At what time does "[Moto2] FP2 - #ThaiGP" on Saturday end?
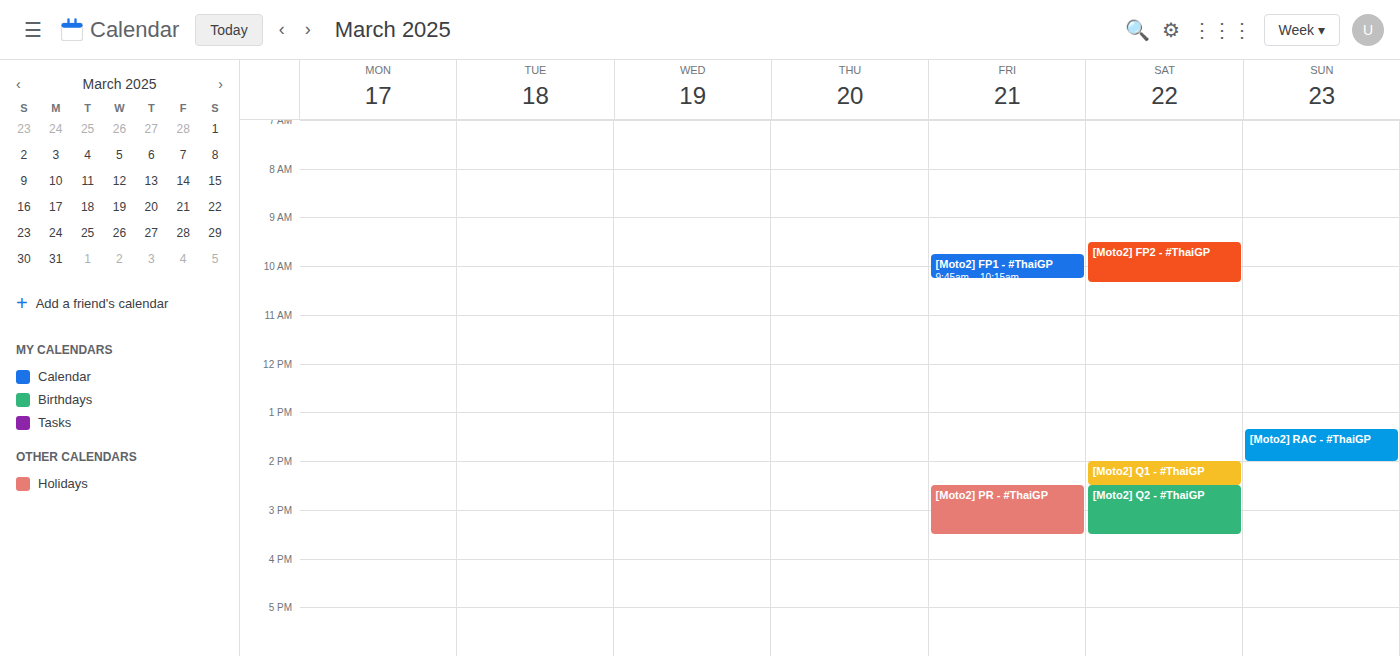
10:20 AM